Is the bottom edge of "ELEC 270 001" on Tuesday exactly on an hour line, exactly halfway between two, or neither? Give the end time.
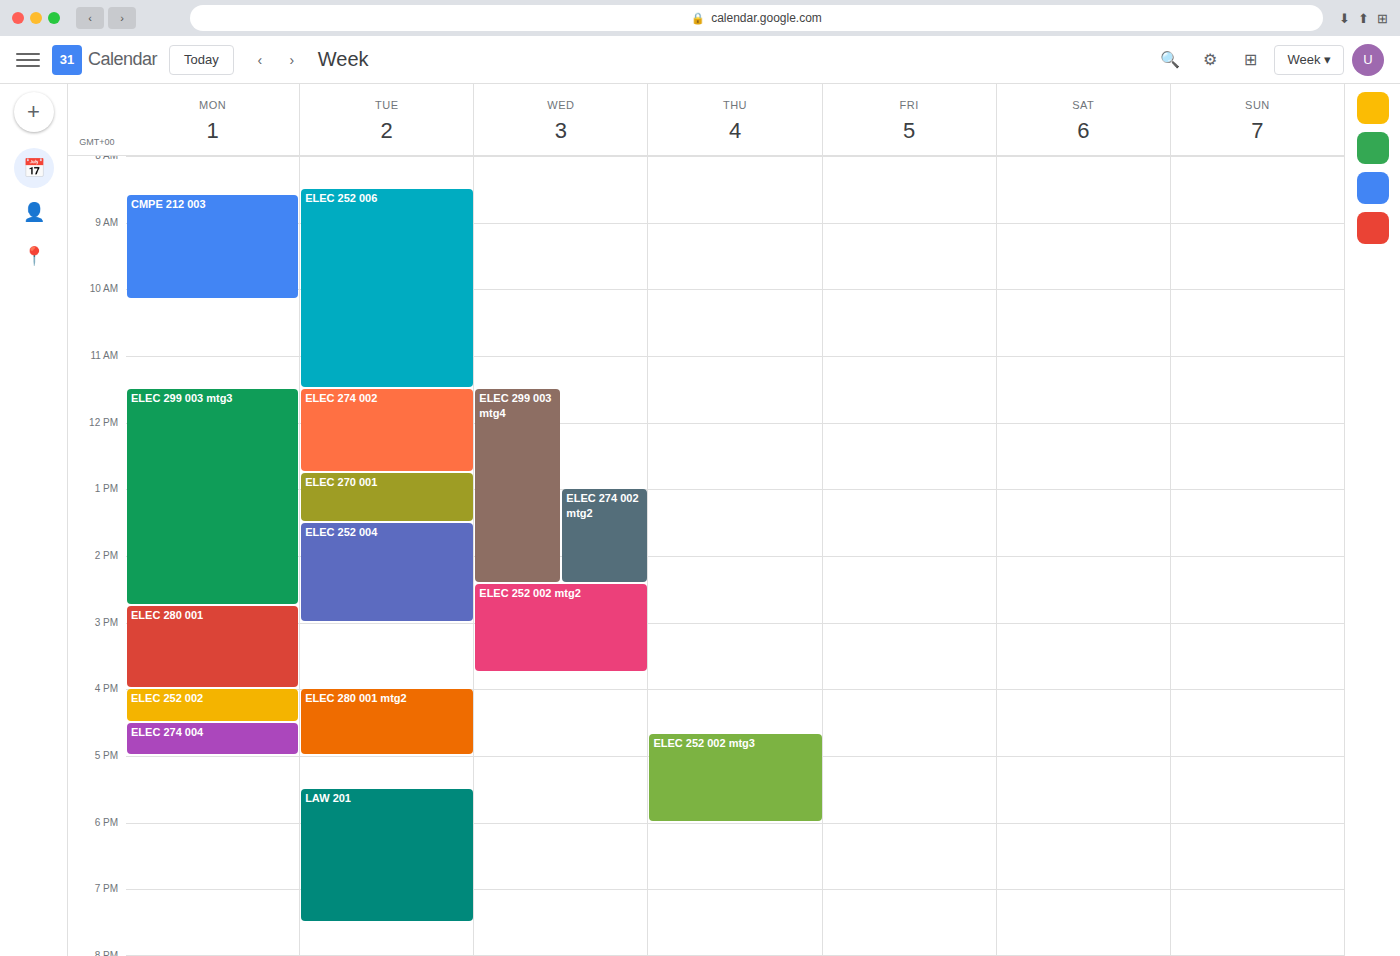
1:30 PM -- halfway between the 1 PM and 2 PM lines.